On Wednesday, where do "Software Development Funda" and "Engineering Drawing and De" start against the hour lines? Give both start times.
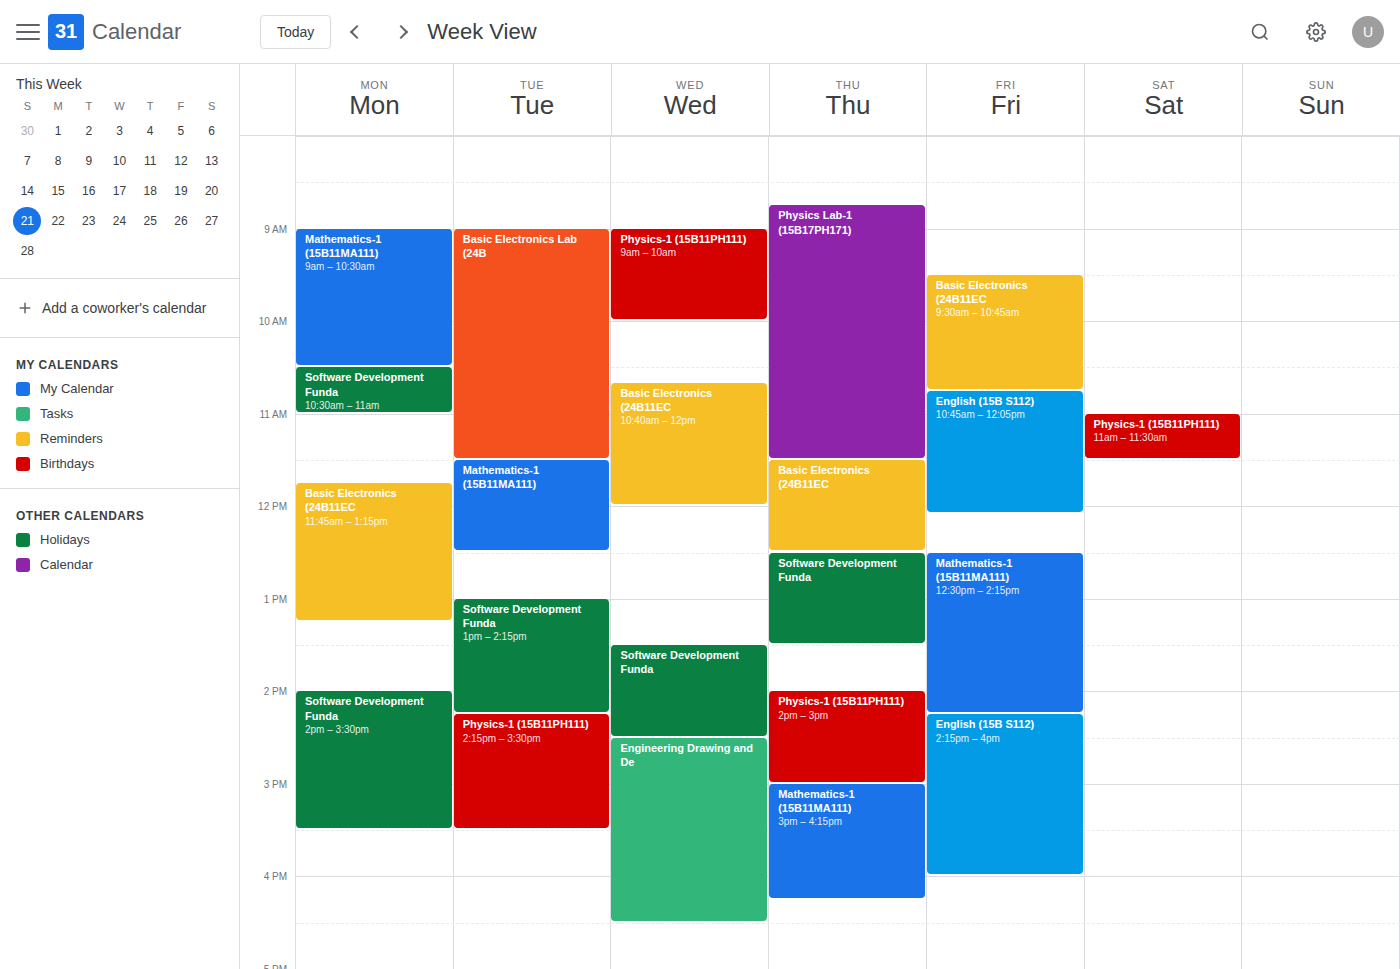
"Software Development Funda": 1:30 PM, halfway between the 1 PM and 2 PM lines. "Engineering Drawing and De": 2:30 PM, halfway between the 2 PM and 3 PM lines.